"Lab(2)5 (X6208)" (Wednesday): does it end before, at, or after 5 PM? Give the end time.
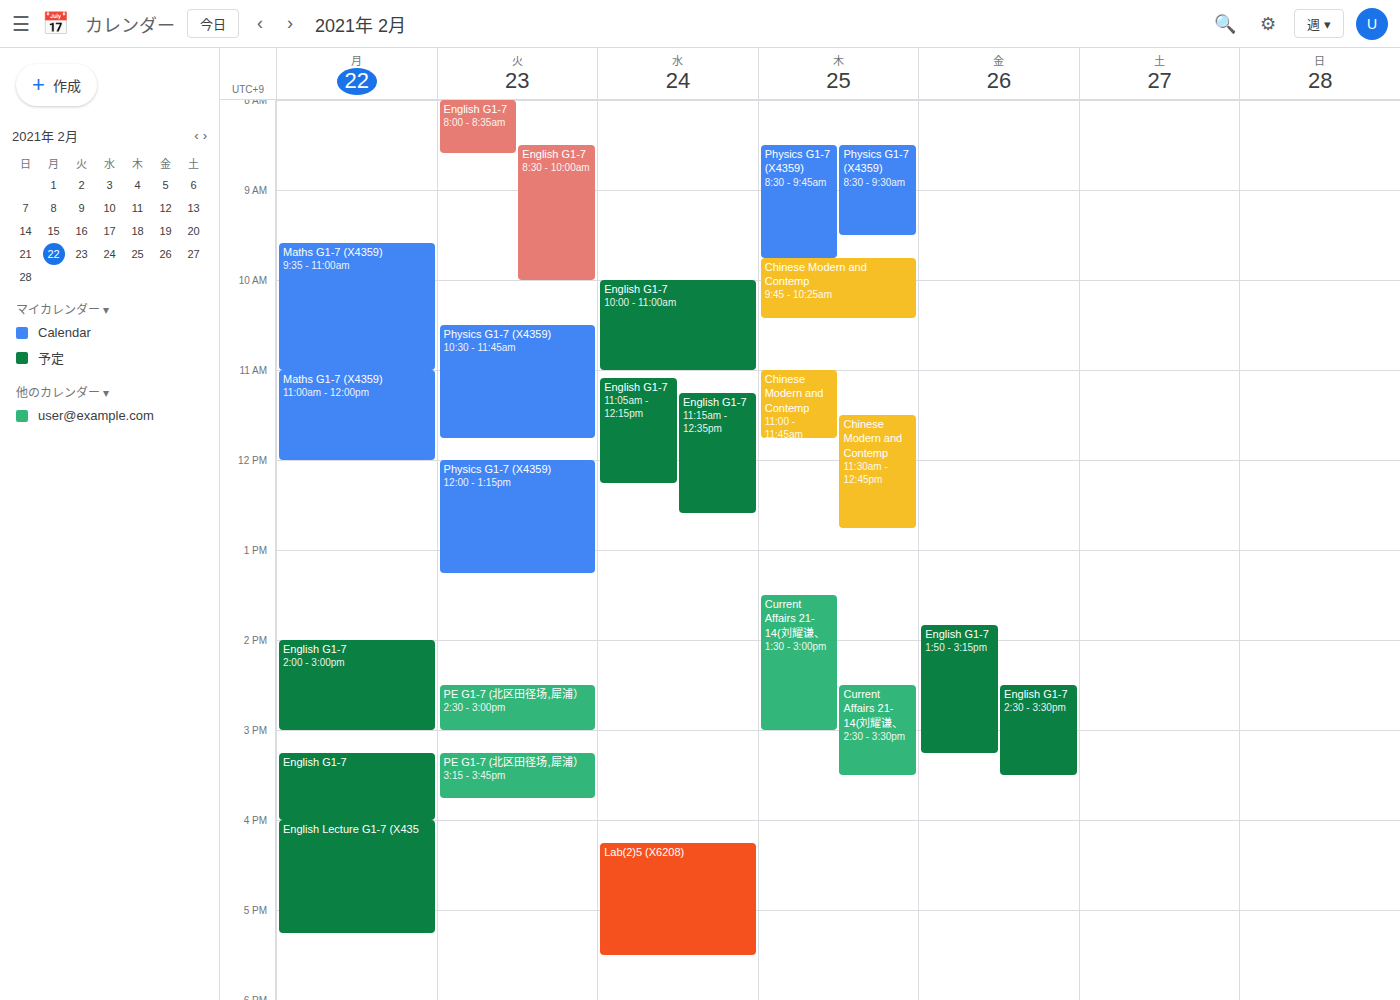
5:30 PM -- after 5 PM, 30 minutes below the 5 PM line.